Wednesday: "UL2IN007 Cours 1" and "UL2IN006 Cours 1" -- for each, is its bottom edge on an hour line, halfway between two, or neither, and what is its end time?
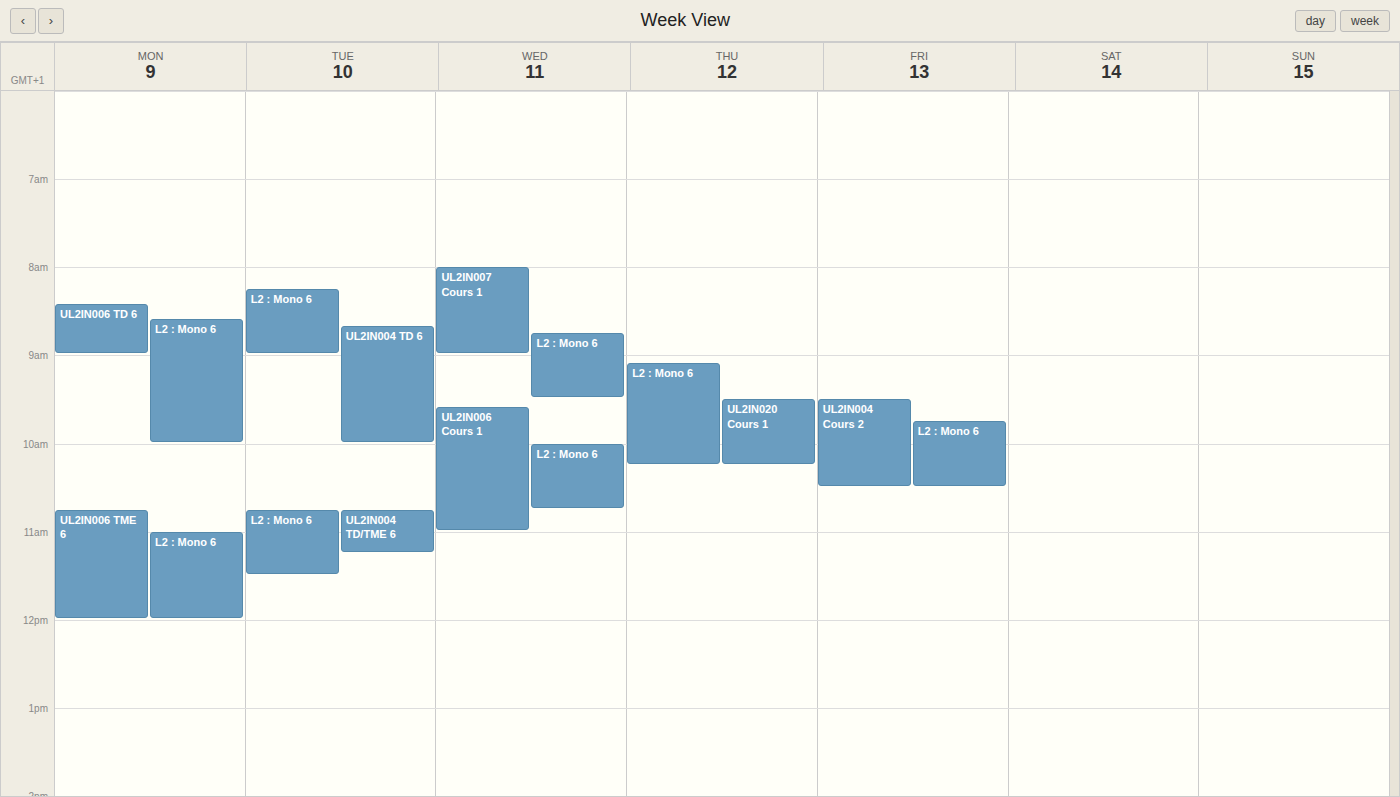
"UL2IN007 Cours 1": 9:00 AM, exactly on the 9 AM line. "UL2IN006 Cours 1": 11:00 AM, exactly on the 11 AM line.